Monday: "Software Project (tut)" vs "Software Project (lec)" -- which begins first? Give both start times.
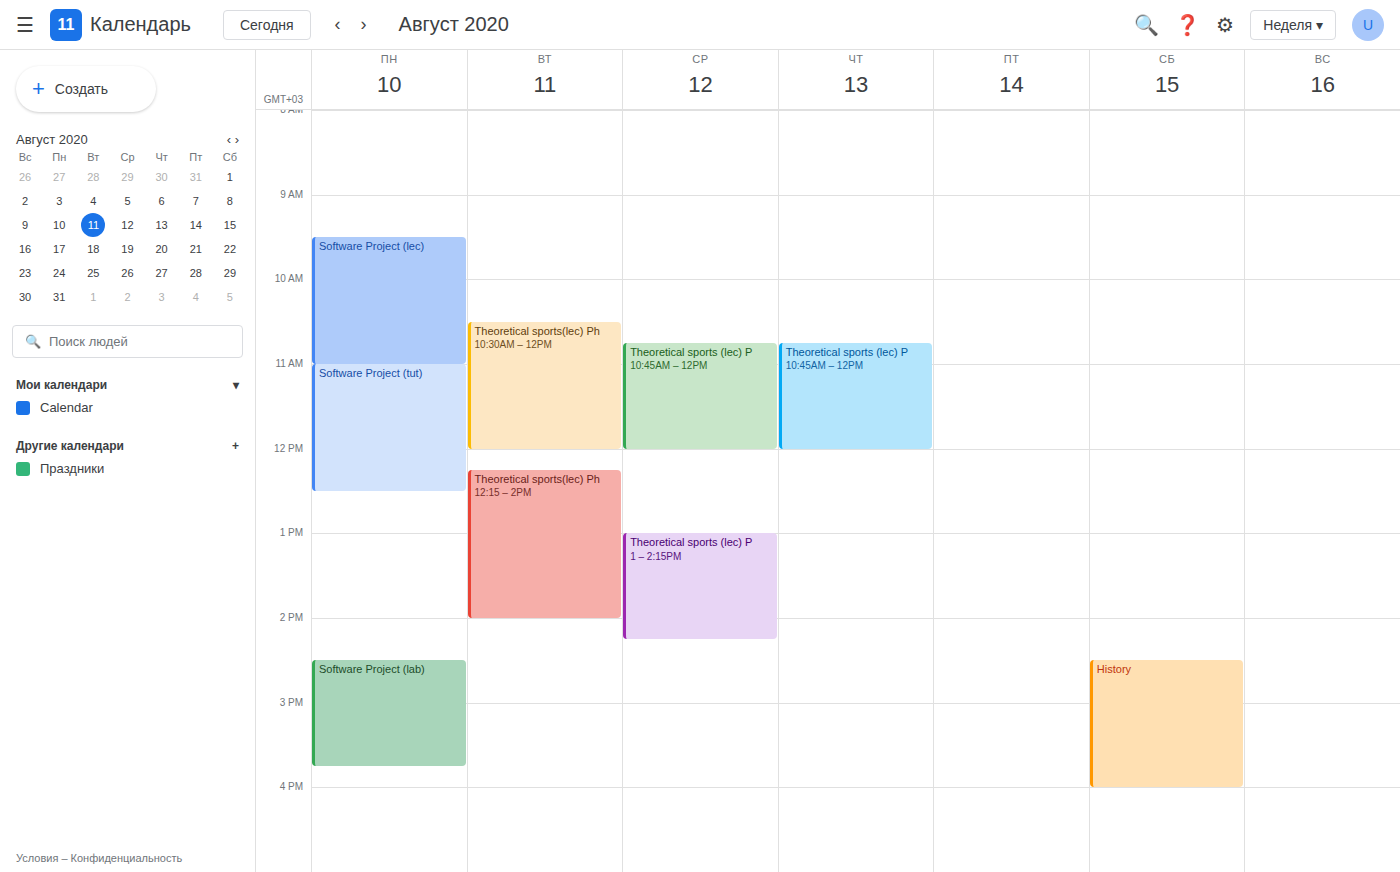
"Software Project (lec)" 9:30 AM; "Software Project (tut)" 11:00 AM.